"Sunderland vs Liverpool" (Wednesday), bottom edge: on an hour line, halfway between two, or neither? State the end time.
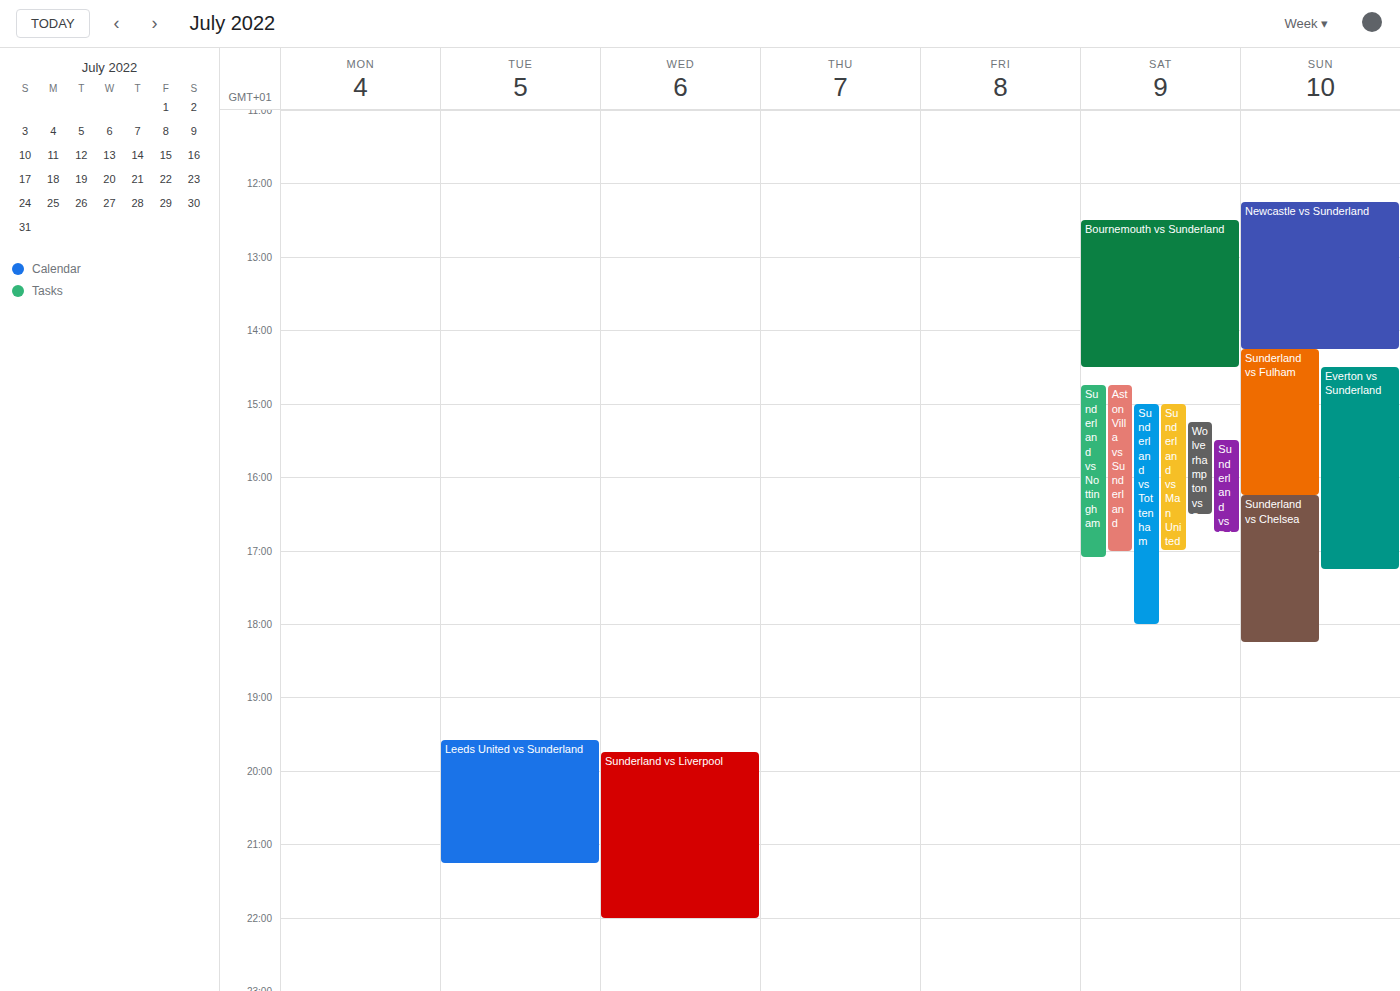
22:00 -- exactly on the 22:00 line.